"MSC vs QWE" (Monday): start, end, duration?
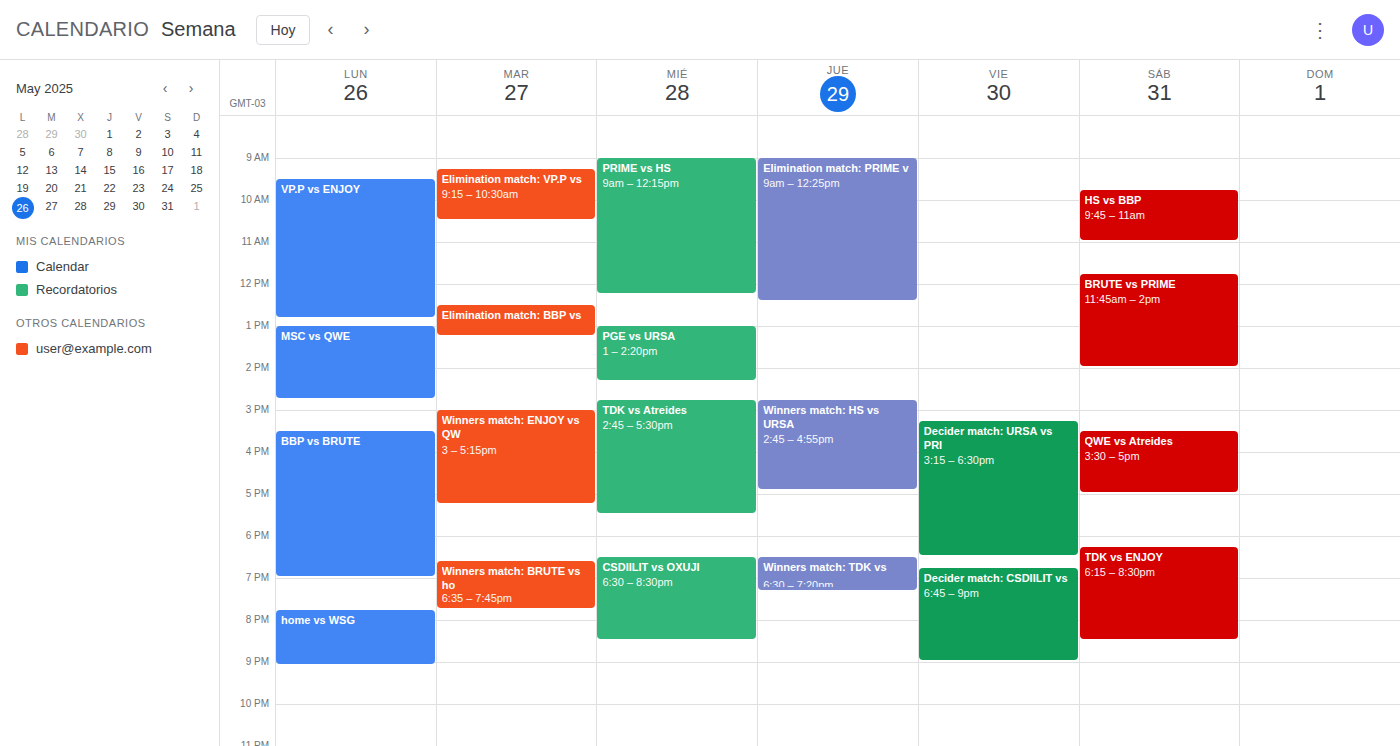
13:00 to 14:45, 1 hour 45 minutes